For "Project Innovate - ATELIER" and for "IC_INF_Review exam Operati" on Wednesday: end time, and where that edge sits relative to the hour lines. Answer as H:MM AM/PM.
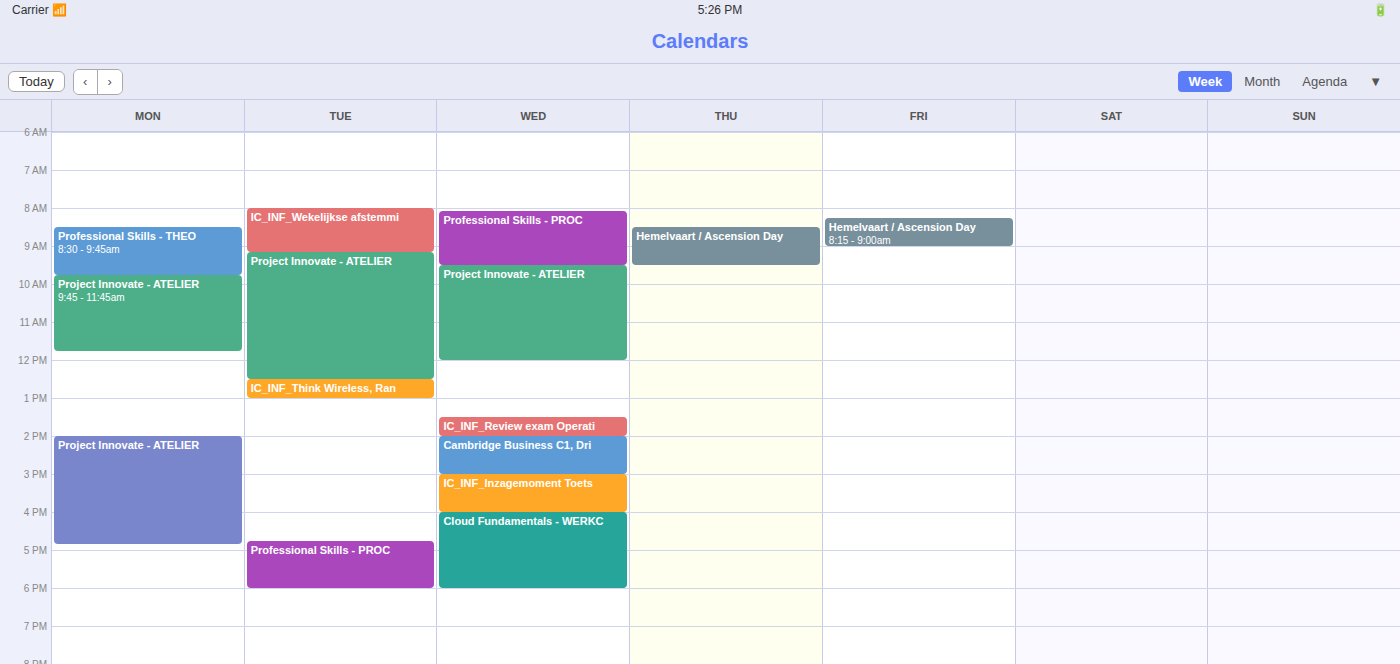
"Project Innovate - ATELIER": 12:00 PM, exactly on the 12 PM line. "IC_INF_Review exam Operati": 2:00 PM, exactly on the 2 PM line.